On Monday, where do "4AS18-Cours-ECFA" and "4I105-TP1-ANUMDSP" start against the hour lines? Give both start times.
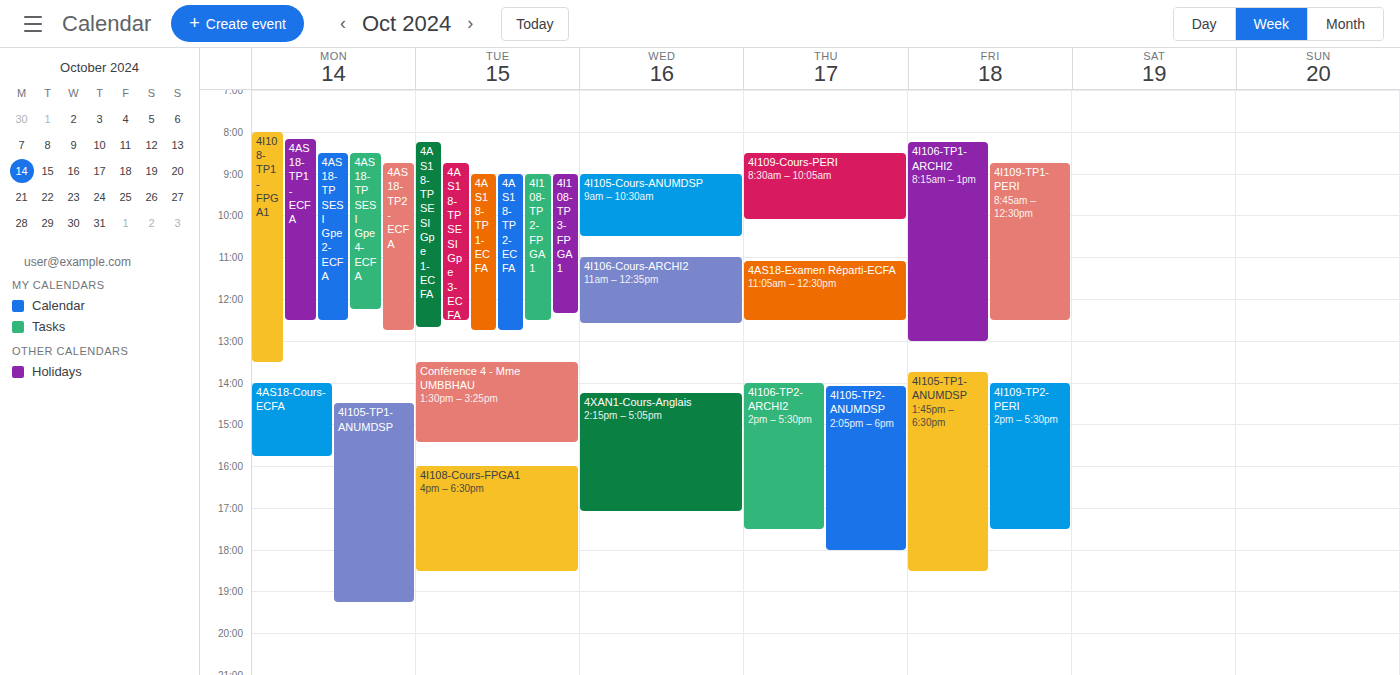
"4AS18-Cours-ECFA": 2:00 PM, exactly on the 2 PM line. "4I105-TP1-ANUMDSP": 2:30 PM, halfway between the 2 PM and 3 PM lines.